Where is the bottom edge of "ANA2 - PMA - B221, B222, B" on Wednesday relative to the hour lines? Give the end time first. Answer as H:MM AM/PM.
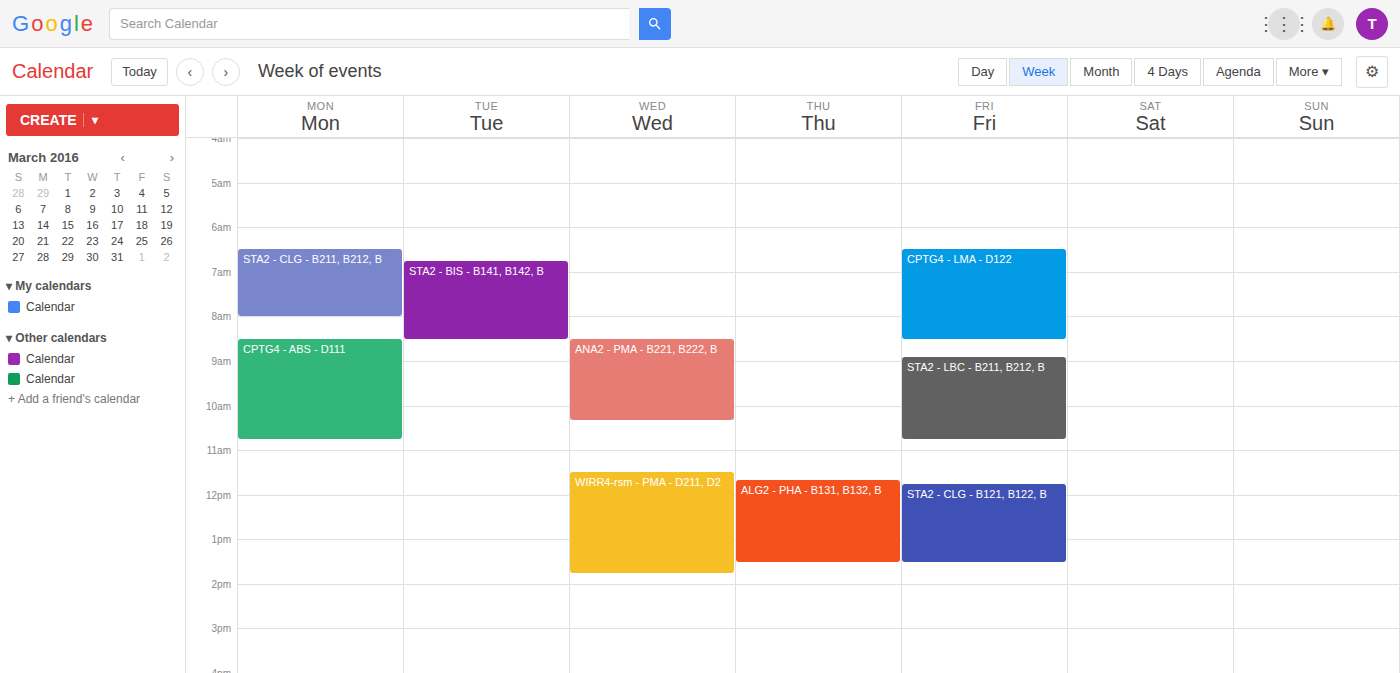
10:20 AM -- neither: 20 minutes below the 10 AM line and 40 minutes above the 11 AM line.